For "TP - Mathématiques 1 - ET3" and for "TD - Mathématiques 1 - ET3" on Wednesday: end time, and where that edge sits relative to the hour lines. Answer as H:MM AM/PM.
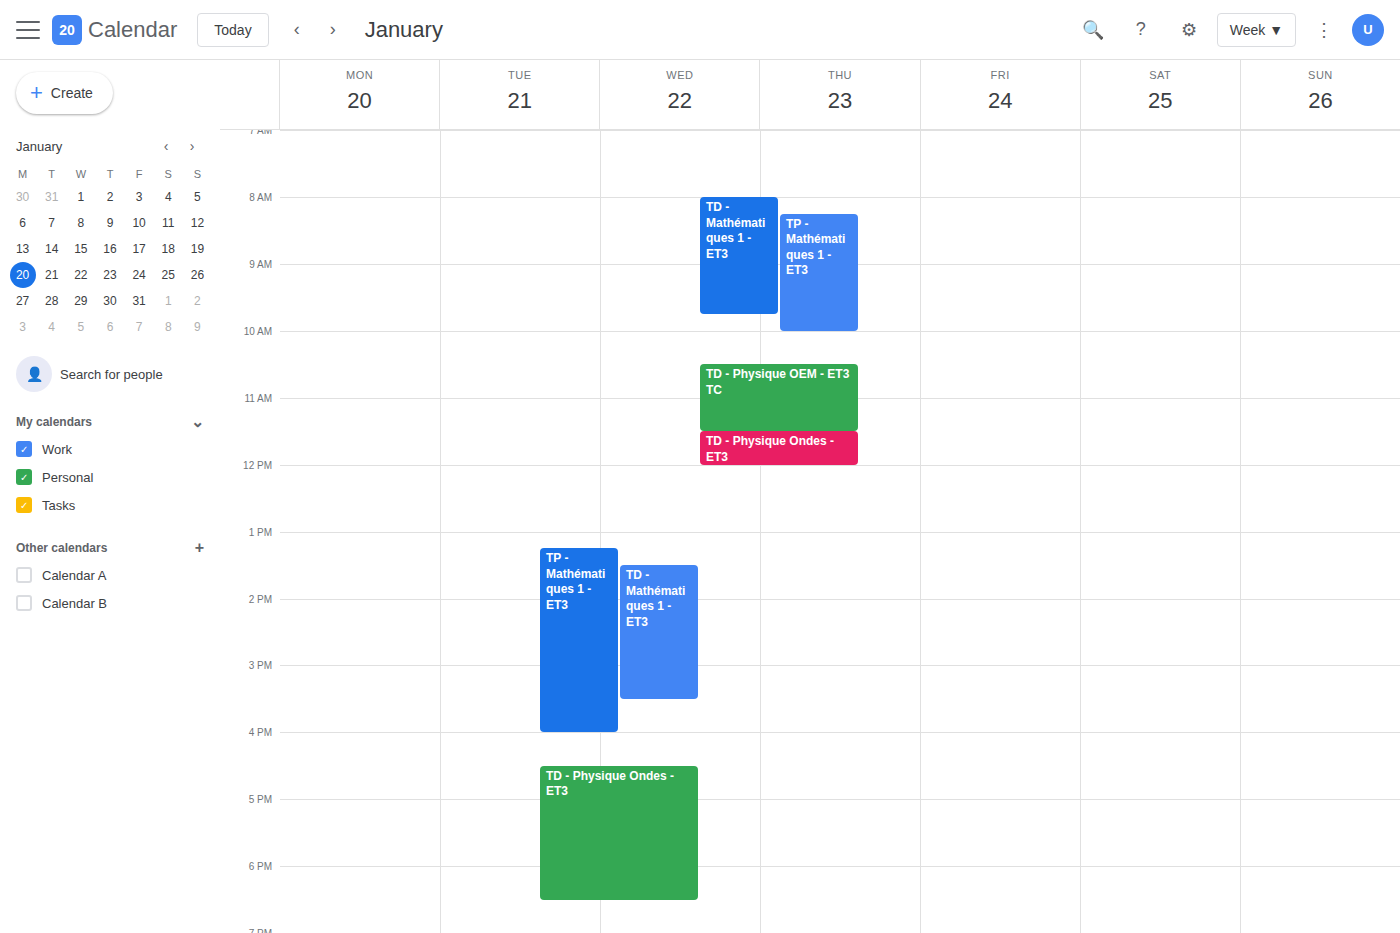
"TP - Mathématiques 1 - ET3": 4:00 PM, exactly on the 4 PM line. "TD - Mathématiques 1 - ET3": 3:30 PM, halfway between the 3 PM and 4 PM lines.